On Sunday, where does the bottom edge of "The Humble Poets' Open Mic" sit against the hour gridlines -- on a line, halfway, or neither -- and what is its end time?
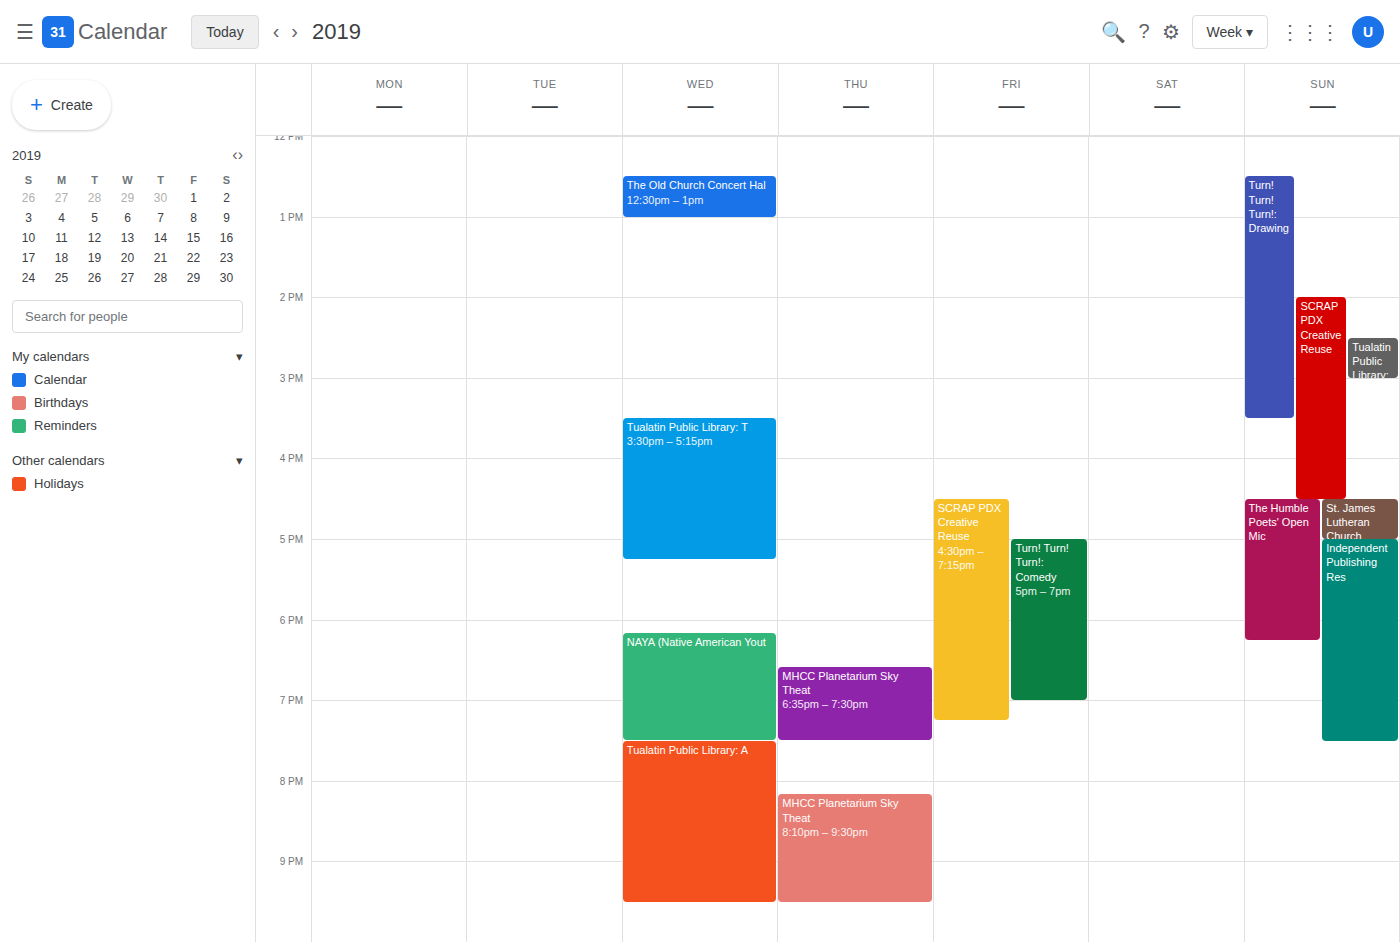
6:15 PM -- neither: a quarter of the way from the 6 PM line to the 7 PM line.